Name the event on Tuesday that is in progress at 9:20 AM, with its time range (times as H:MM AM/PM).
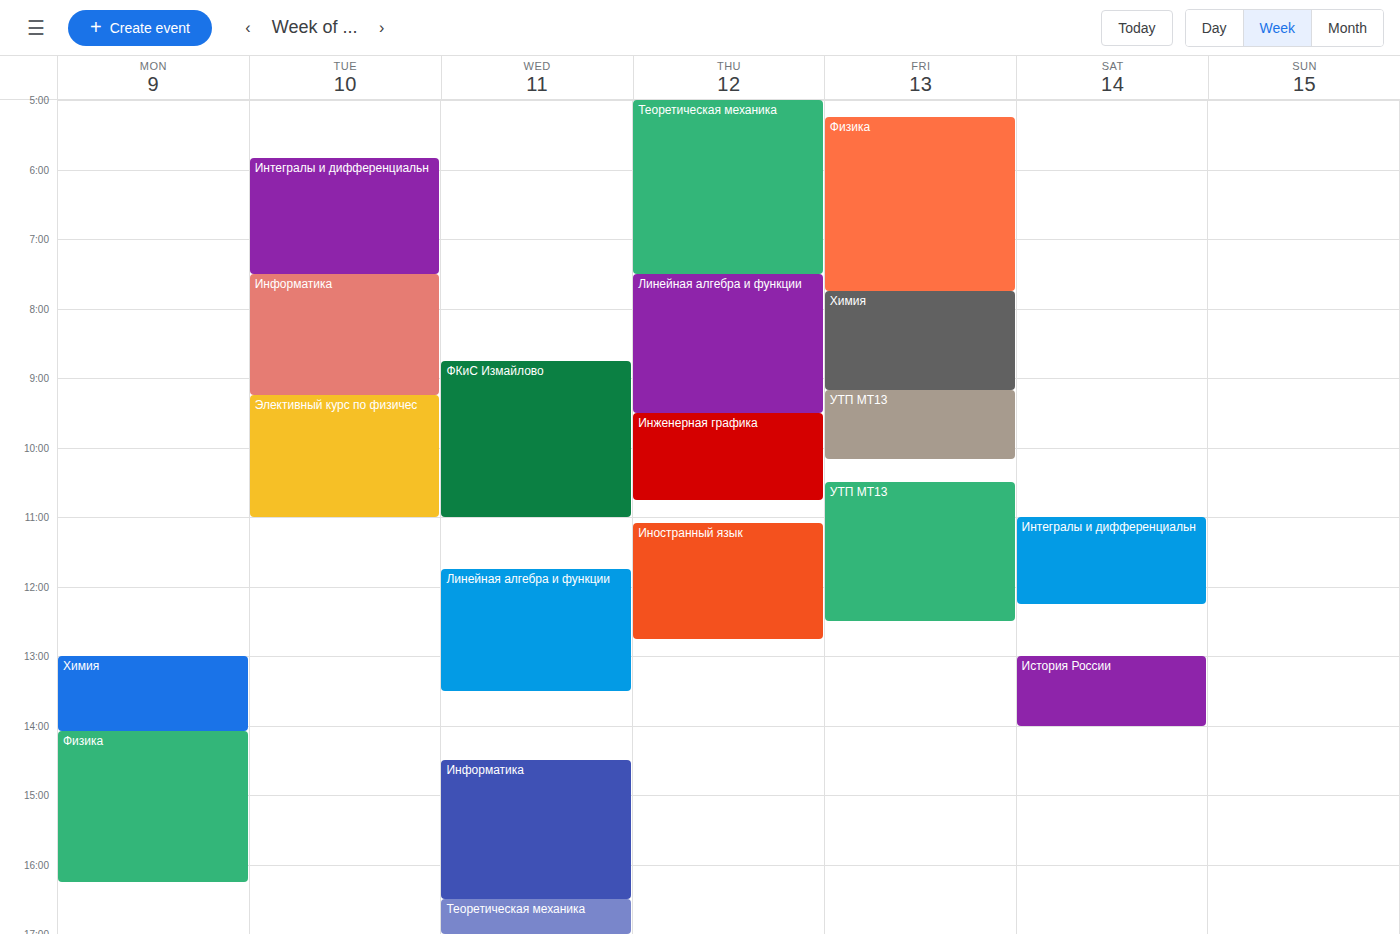
"Элективный курс по физичес", 9:15 AM to 11:00 AM